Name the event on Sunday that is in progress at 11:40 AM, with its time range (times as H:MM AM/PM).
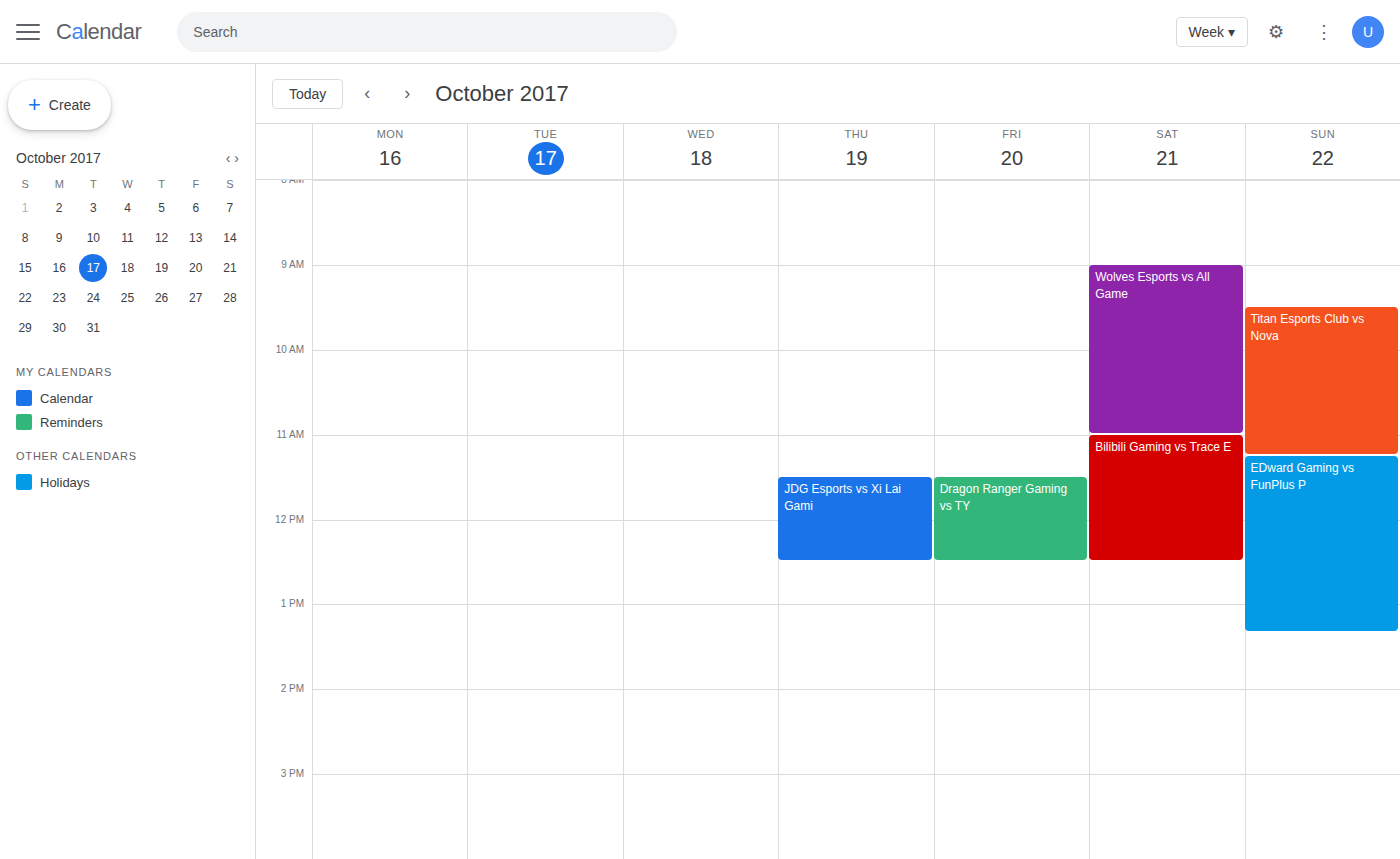
"EDward Gaming vs FunPlus P", 11:15 AM to 1:20 PM